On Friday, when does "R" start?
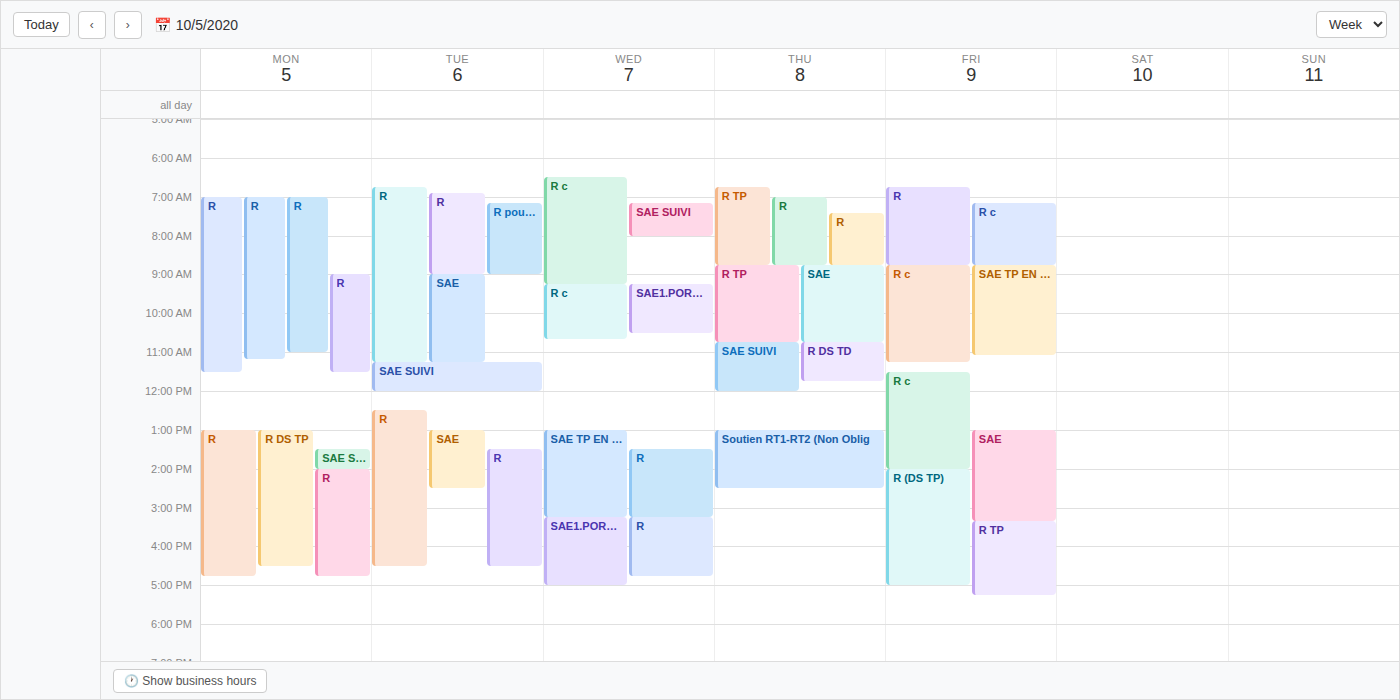
6:45 AM